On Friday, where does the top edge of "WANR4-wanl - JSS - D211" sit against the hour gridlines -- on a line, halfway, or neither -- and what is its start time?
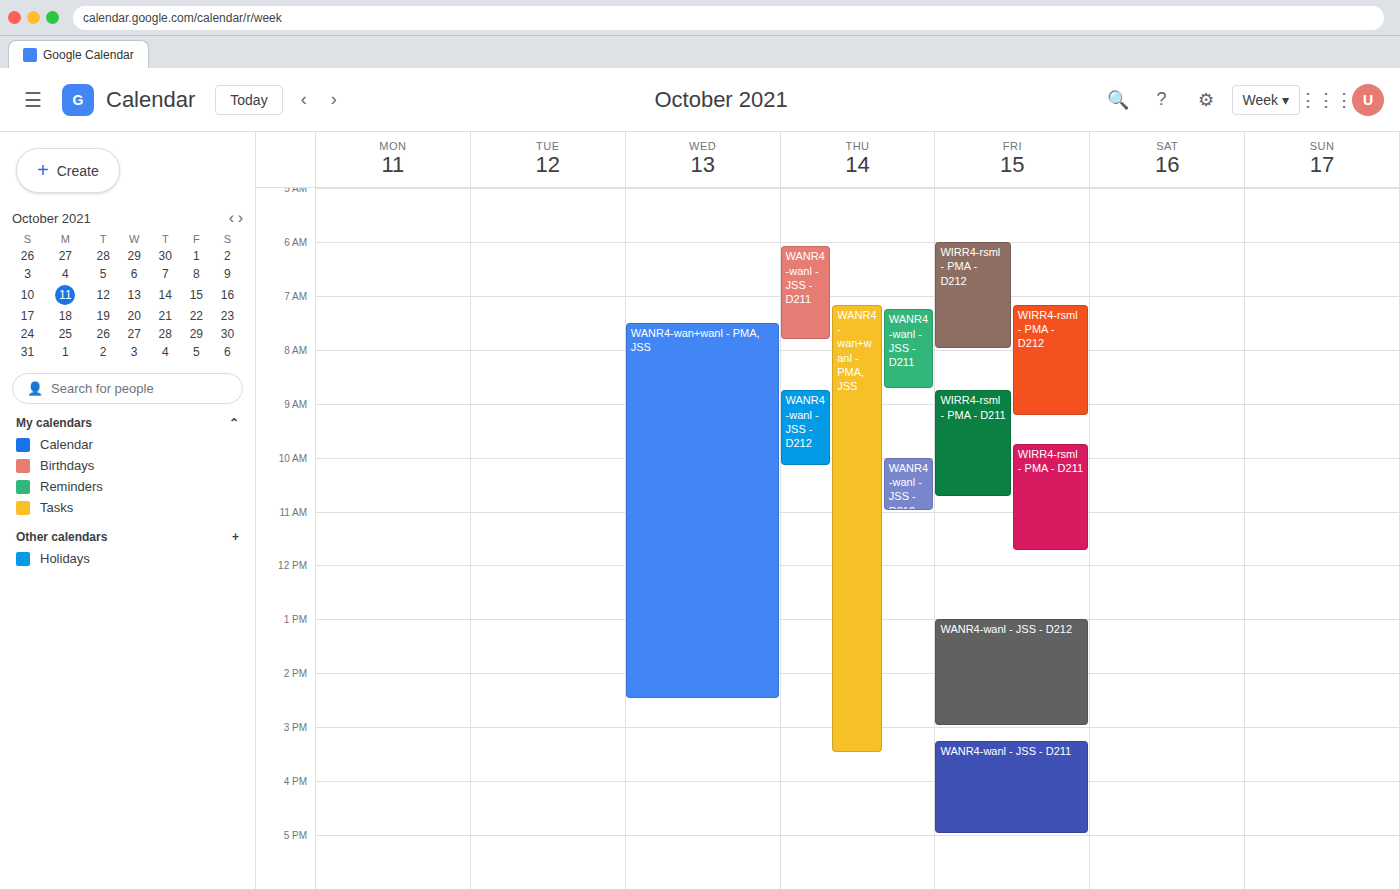
3:15 PM -- neither: a quarter of the way from the 3 PM line to the 4 PM line.